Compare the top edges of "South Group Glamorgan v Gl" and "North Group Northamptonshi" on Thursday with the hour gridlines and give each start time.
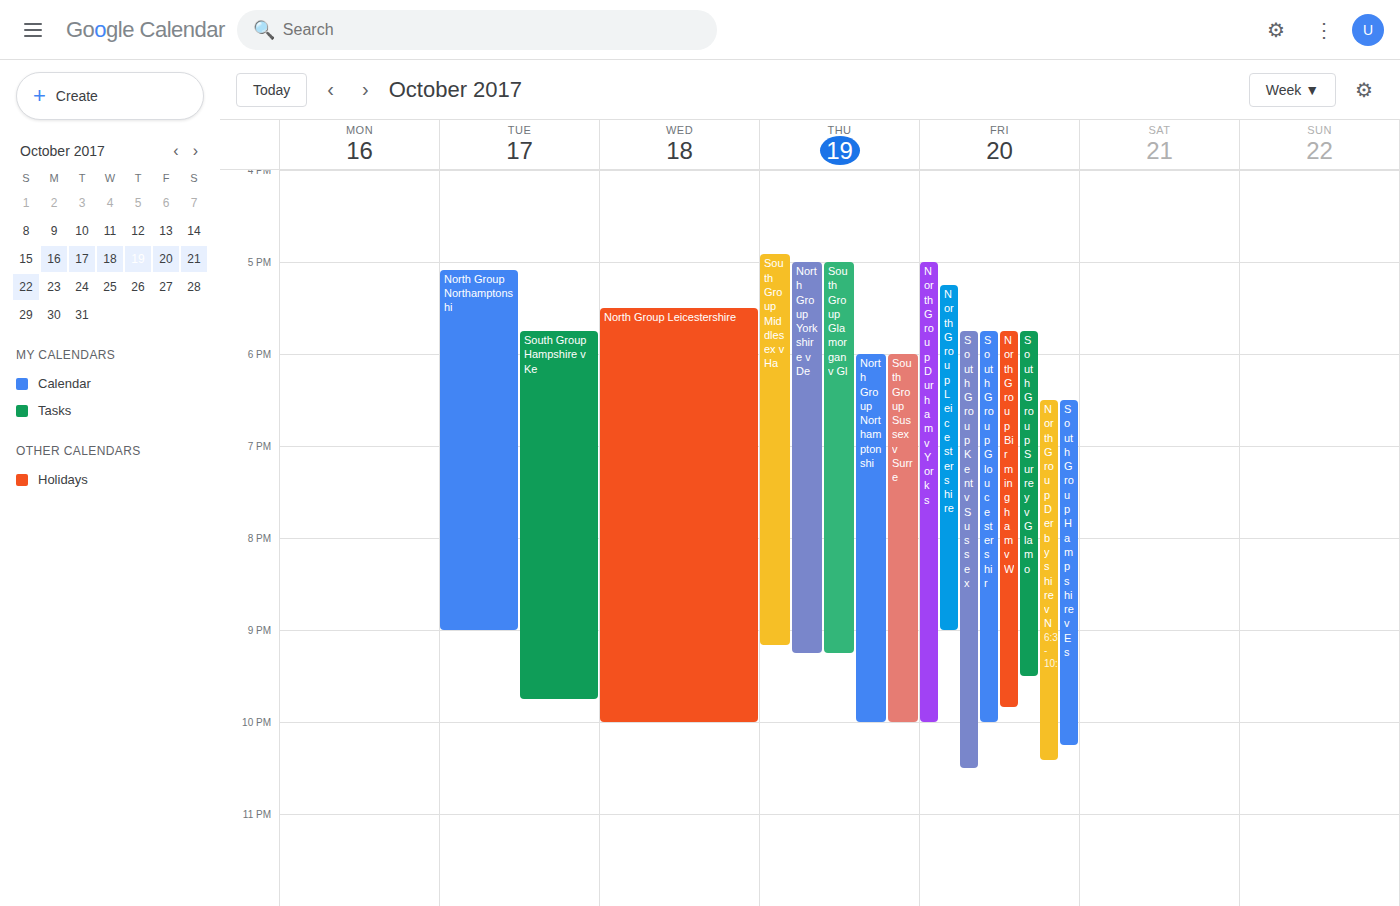
"South Group Glamorgan v Gl": 5:00 PM, exactly on the 5 PM line. "North Group Northamptonshi": 6:00 PM, exactly on the 6 PM line.